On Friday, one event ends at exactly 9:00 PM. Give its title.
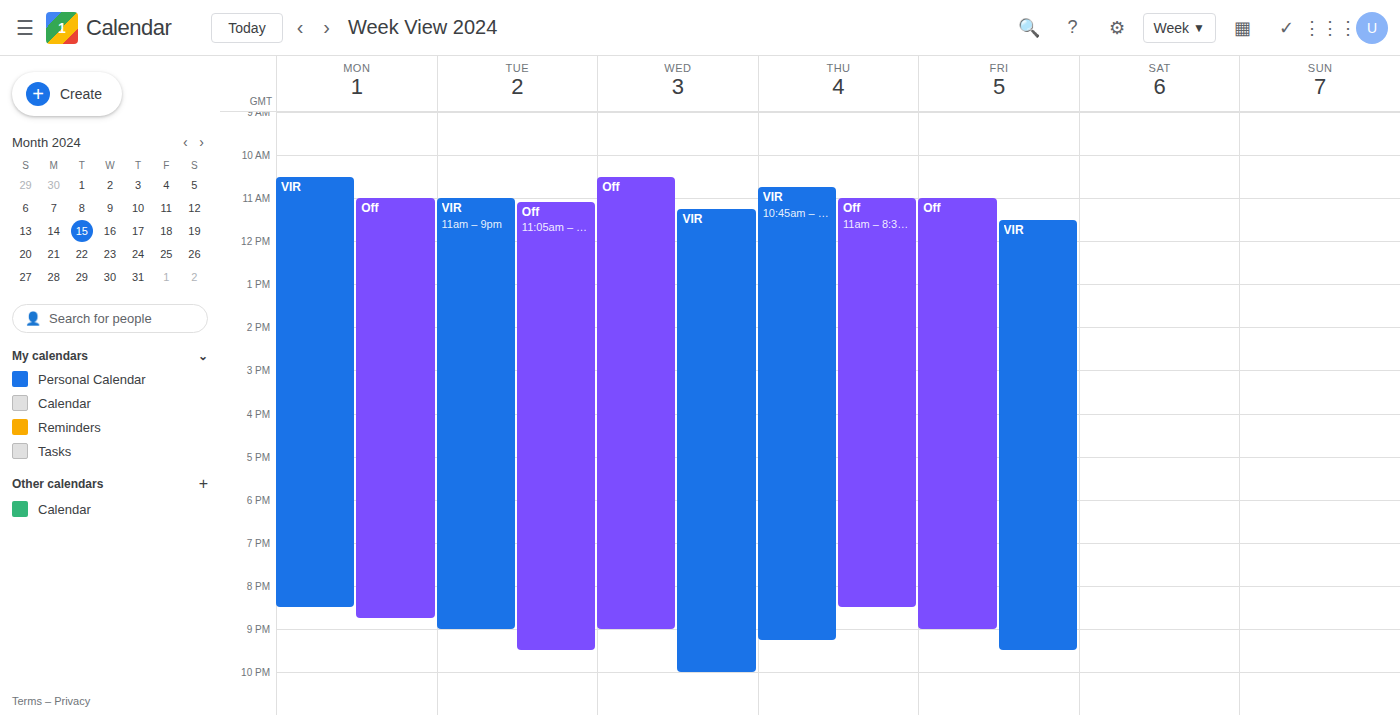
"Off"